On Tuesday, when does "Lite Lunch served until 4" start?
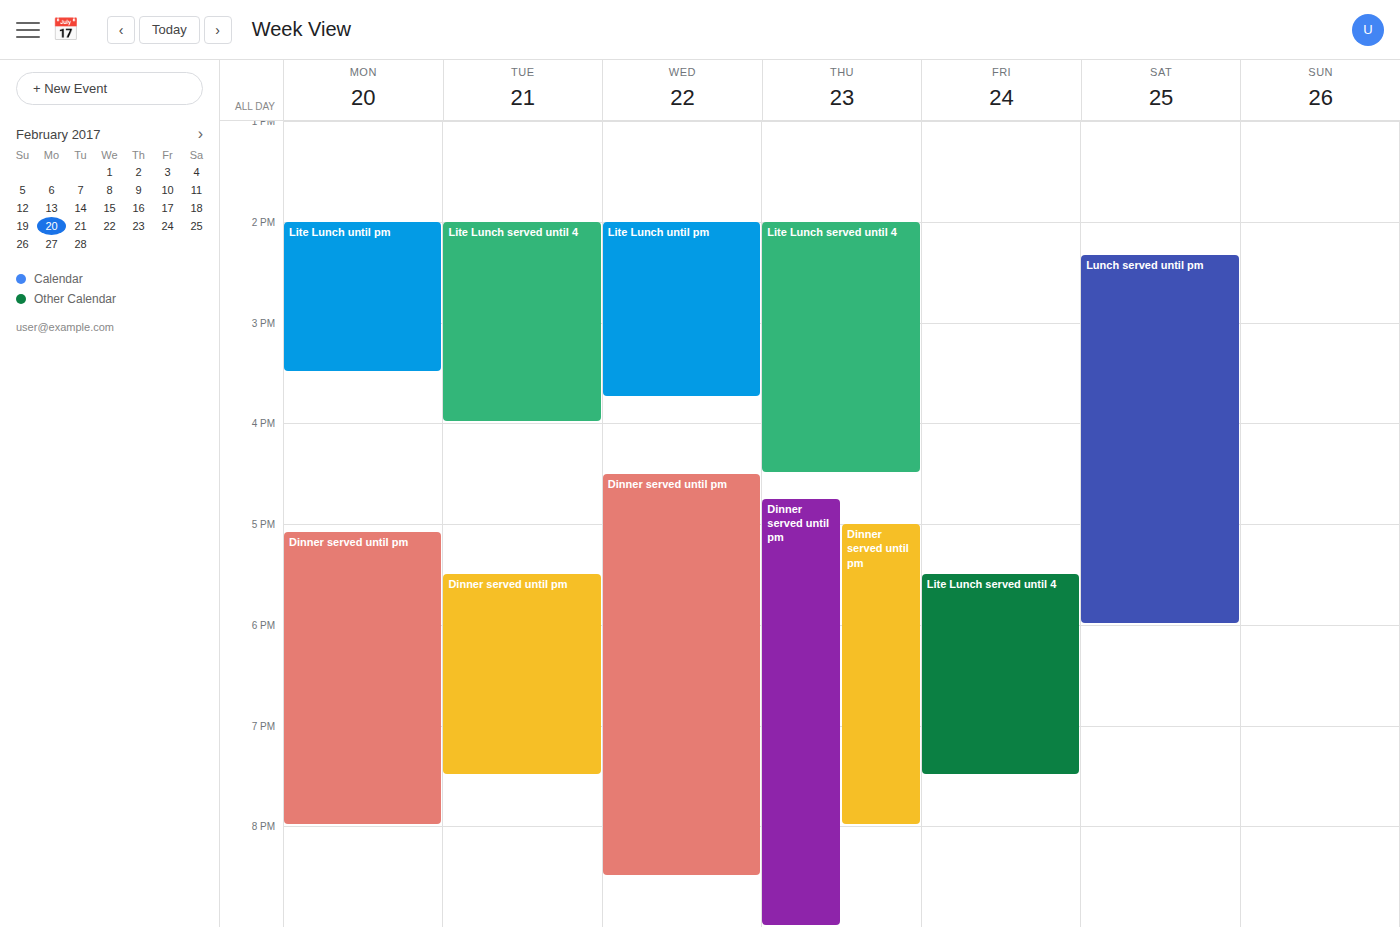
14:00